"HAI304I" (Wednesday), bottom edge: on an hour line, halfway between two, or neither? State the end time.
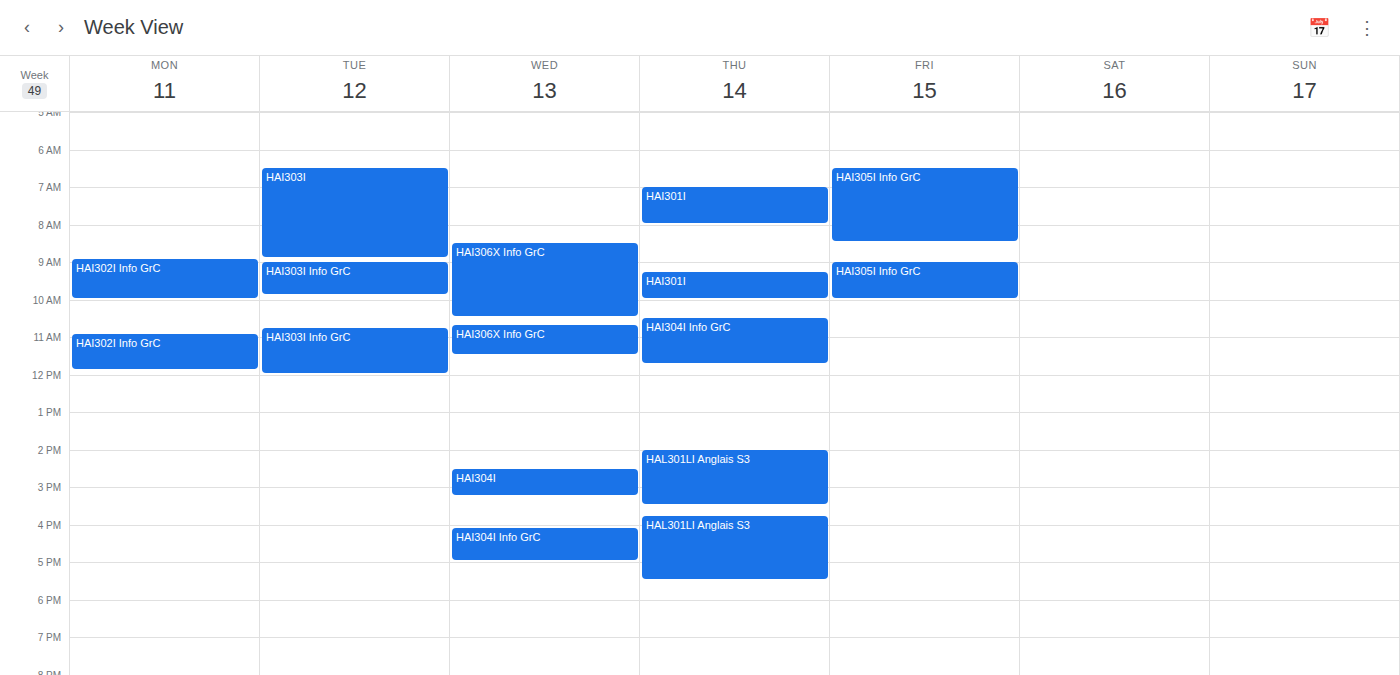
3:15 PM -- neither: a quarter of the way from the 3 PM line to the 4 PM line.